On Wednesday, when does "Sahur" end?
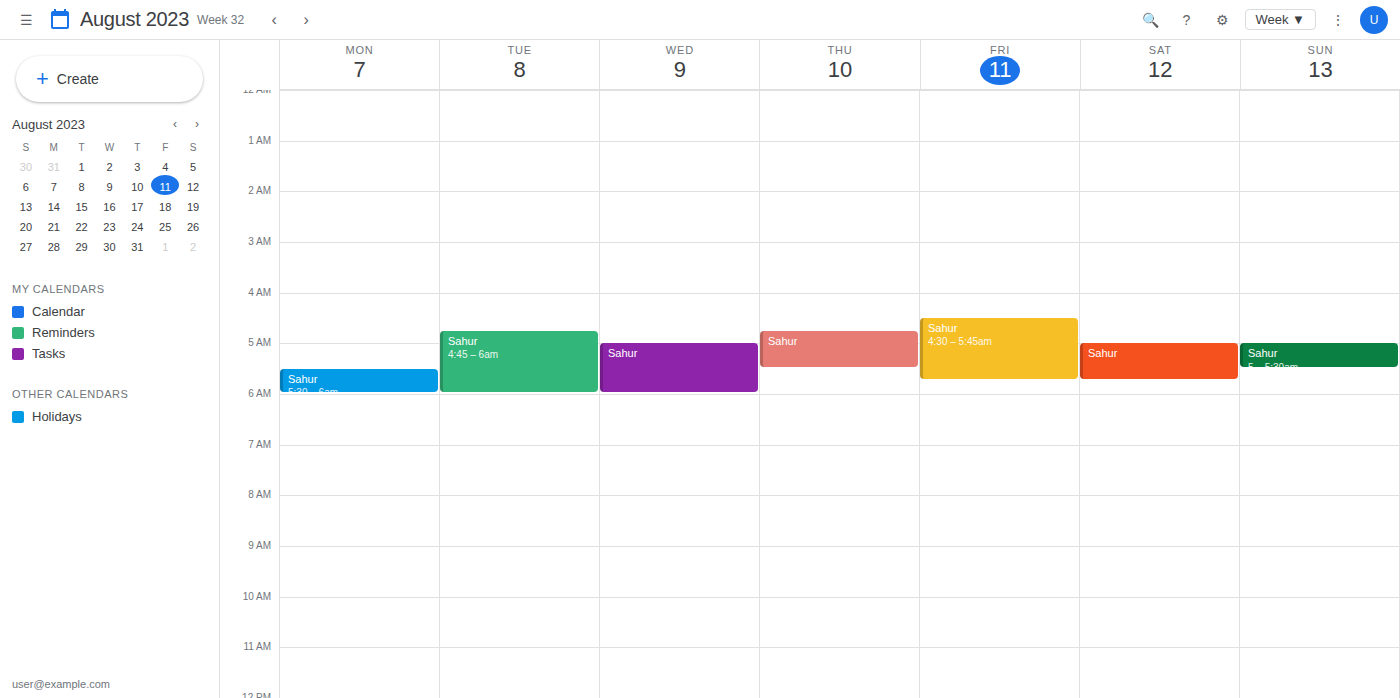
6:00 AM